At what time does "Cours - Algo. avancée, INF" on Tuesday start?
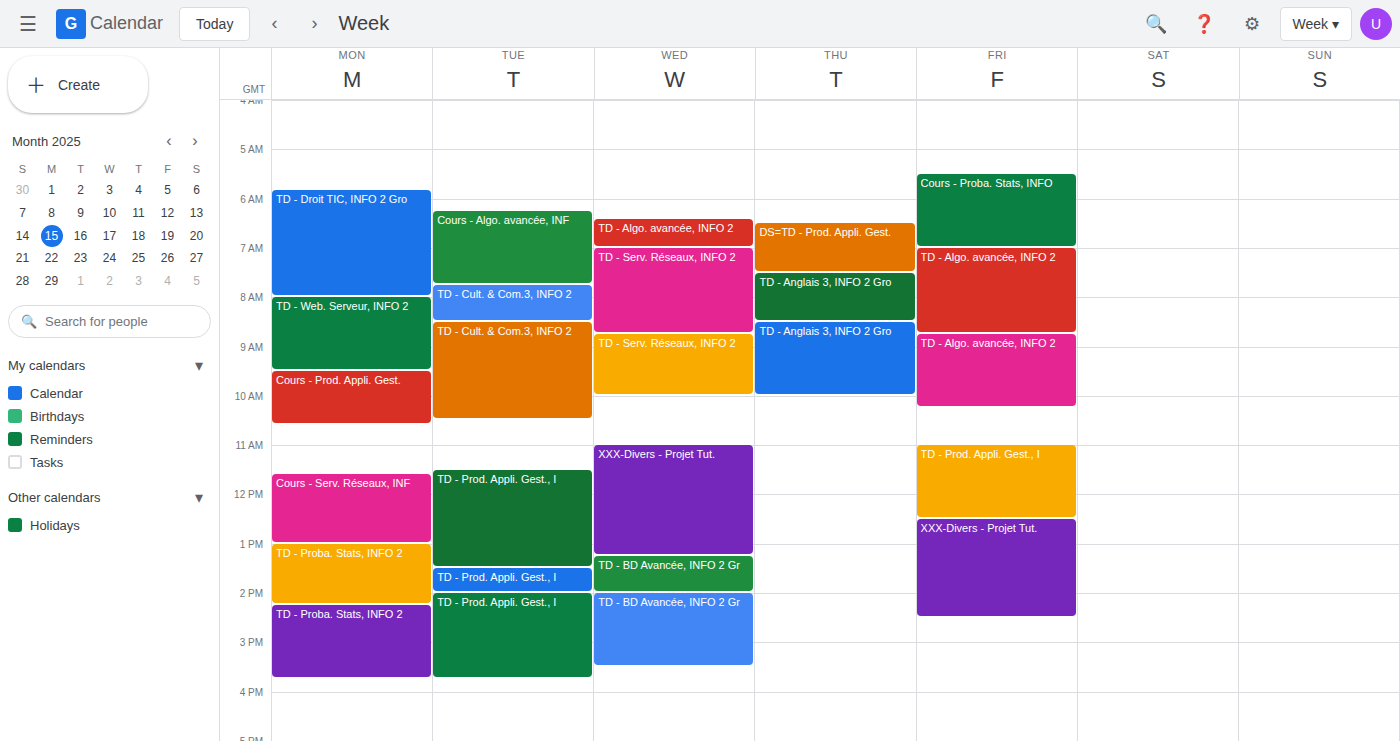
6:15 AM